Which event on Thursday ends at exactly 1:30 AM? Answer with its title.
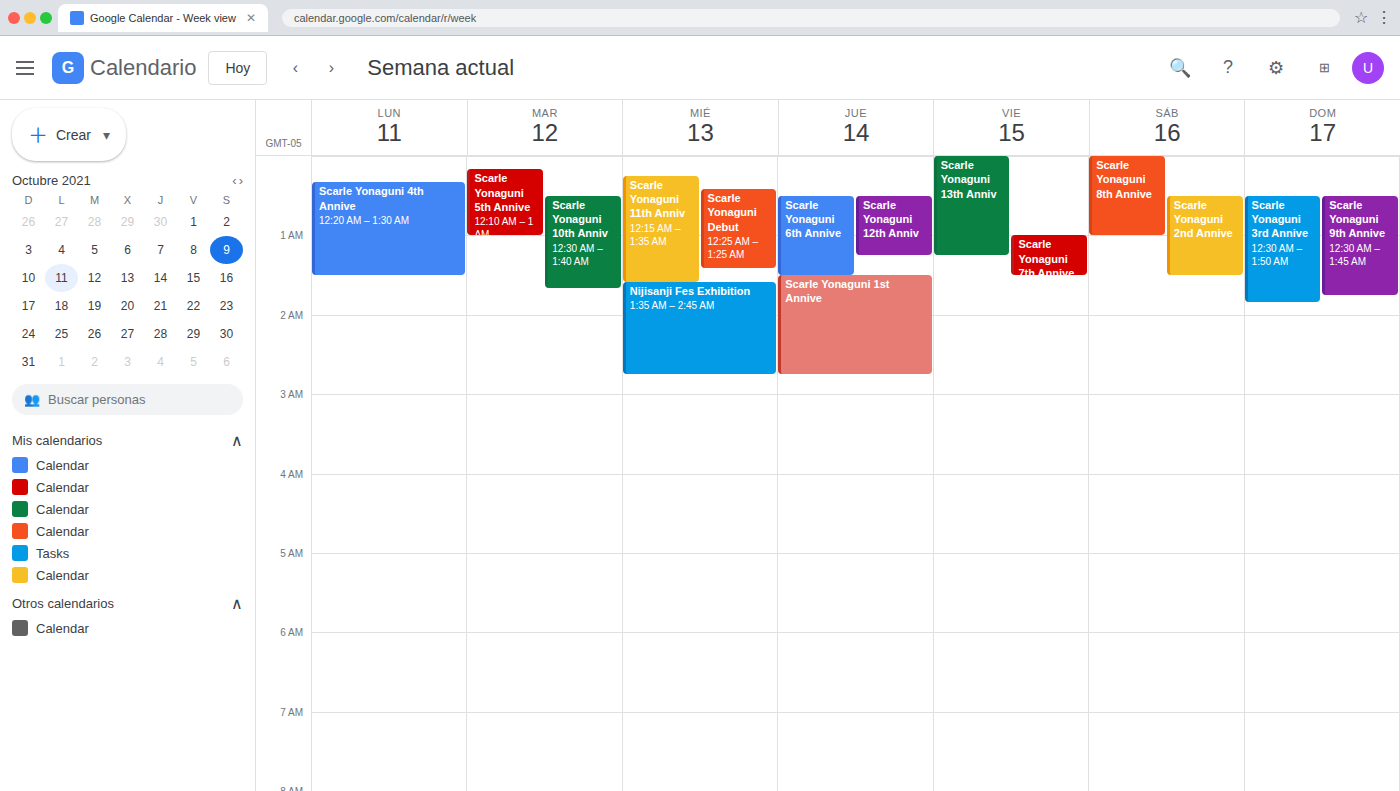
"Scarle Yonaguni 6th Annive"